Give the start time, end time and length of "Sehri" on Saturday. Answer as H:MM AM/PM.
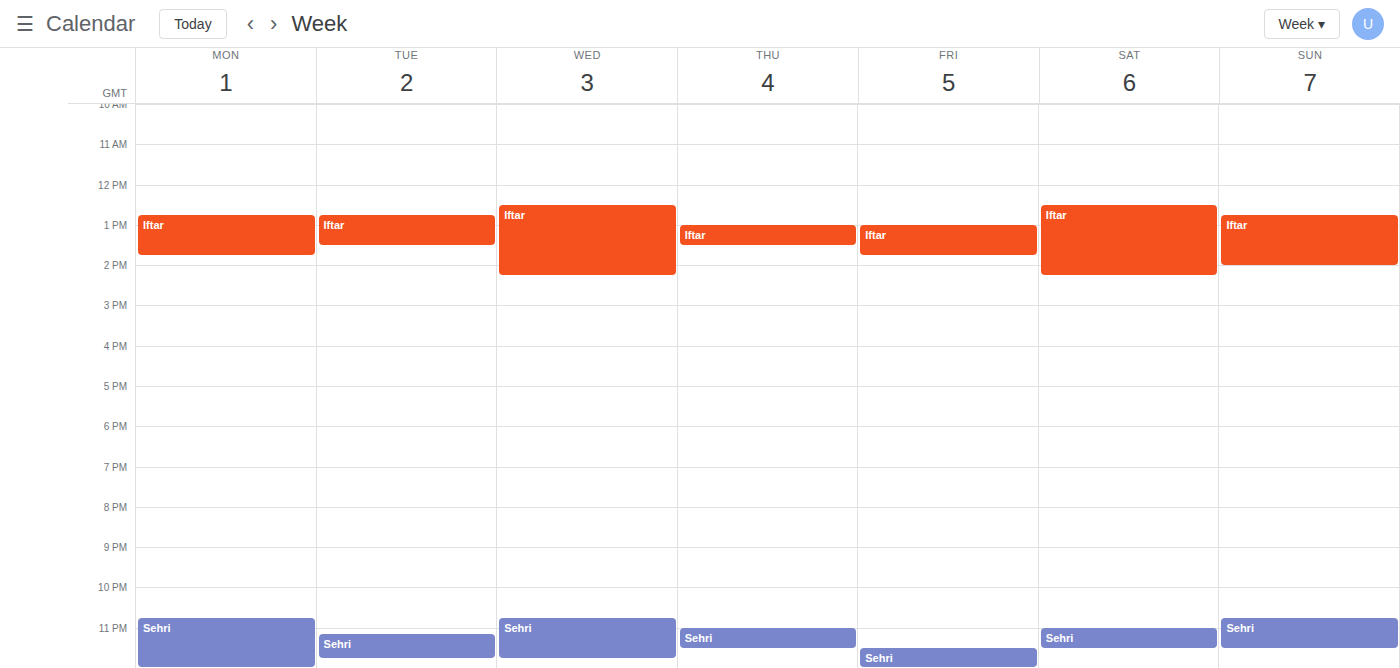
11:00 PM to 11:30 PM, 30 minutes